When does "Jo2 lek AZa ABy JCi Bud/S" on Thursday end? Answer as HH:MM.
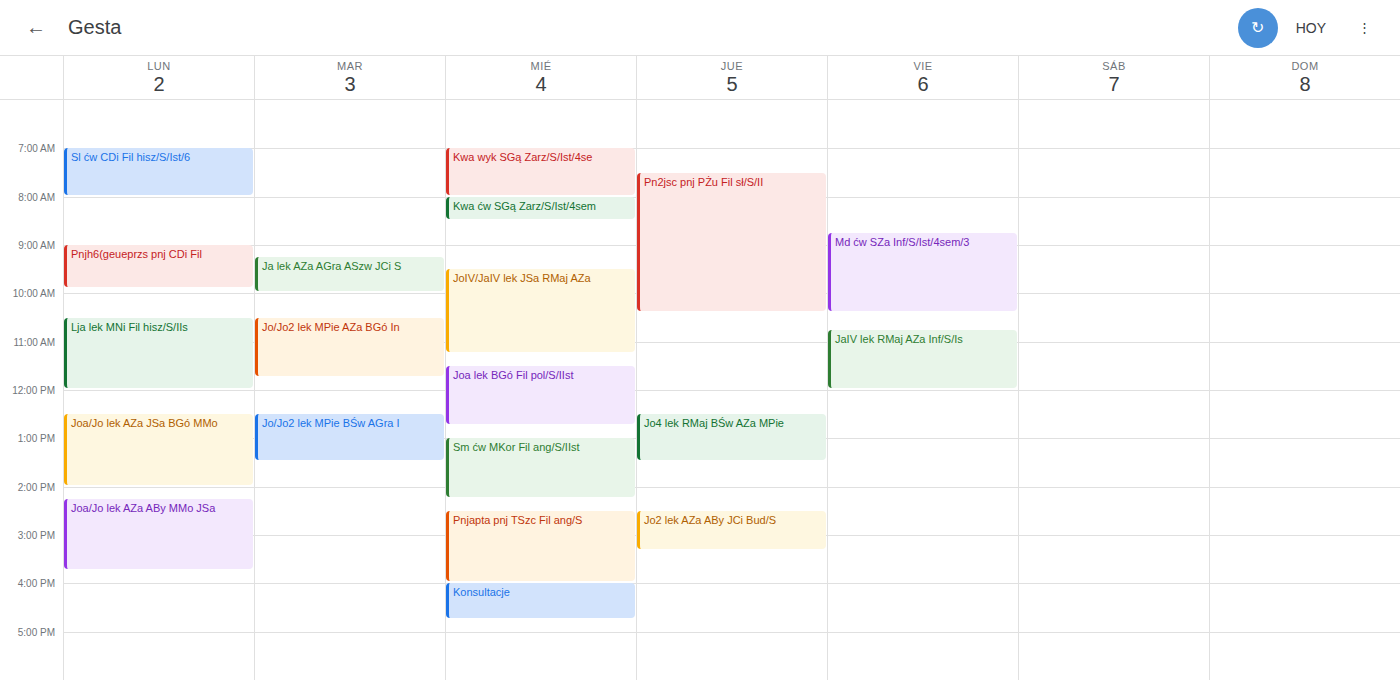
15:20